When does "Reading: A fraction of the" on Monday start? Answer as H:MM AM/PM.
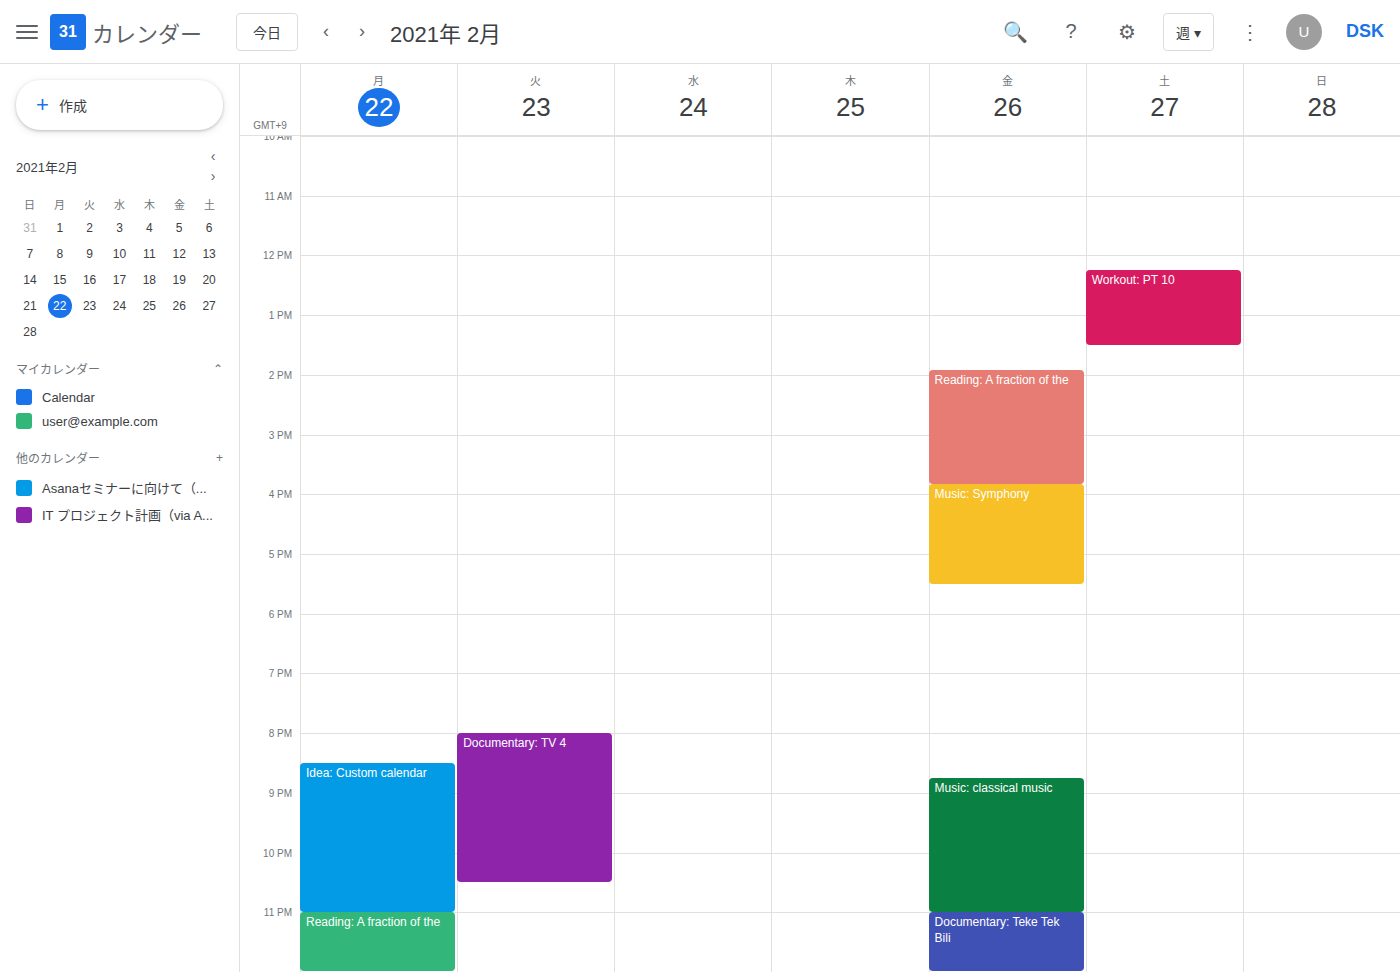
11:00 PM